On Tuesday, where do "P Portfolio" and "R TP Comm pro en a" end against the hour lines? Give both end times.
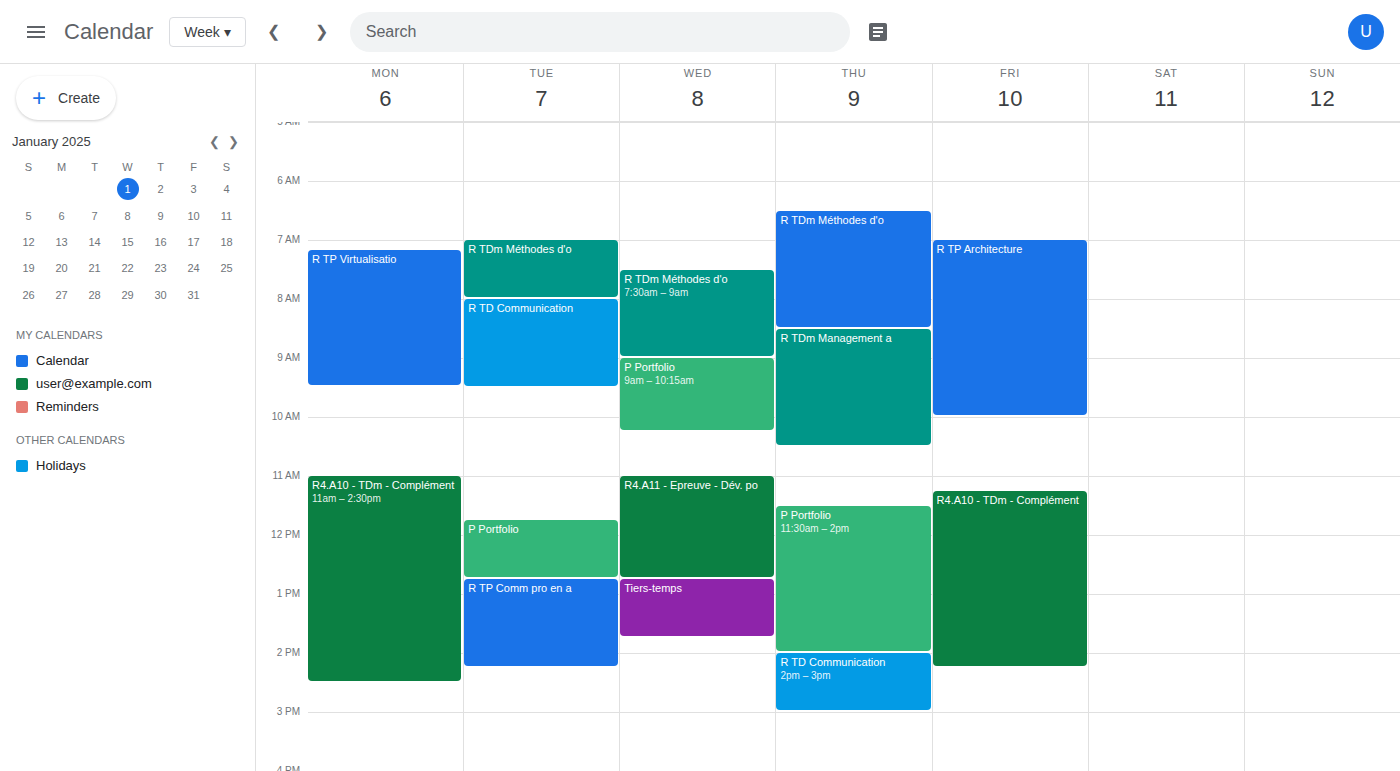
"P Portfolio": 12:45 PM, neither: three quarters of the way from the 12 PM line to the 1 PM line. "R TP Comm pro en a": 2:15 PM, neither: a quarter of the way from the 2 PM line to the 3 PM line.